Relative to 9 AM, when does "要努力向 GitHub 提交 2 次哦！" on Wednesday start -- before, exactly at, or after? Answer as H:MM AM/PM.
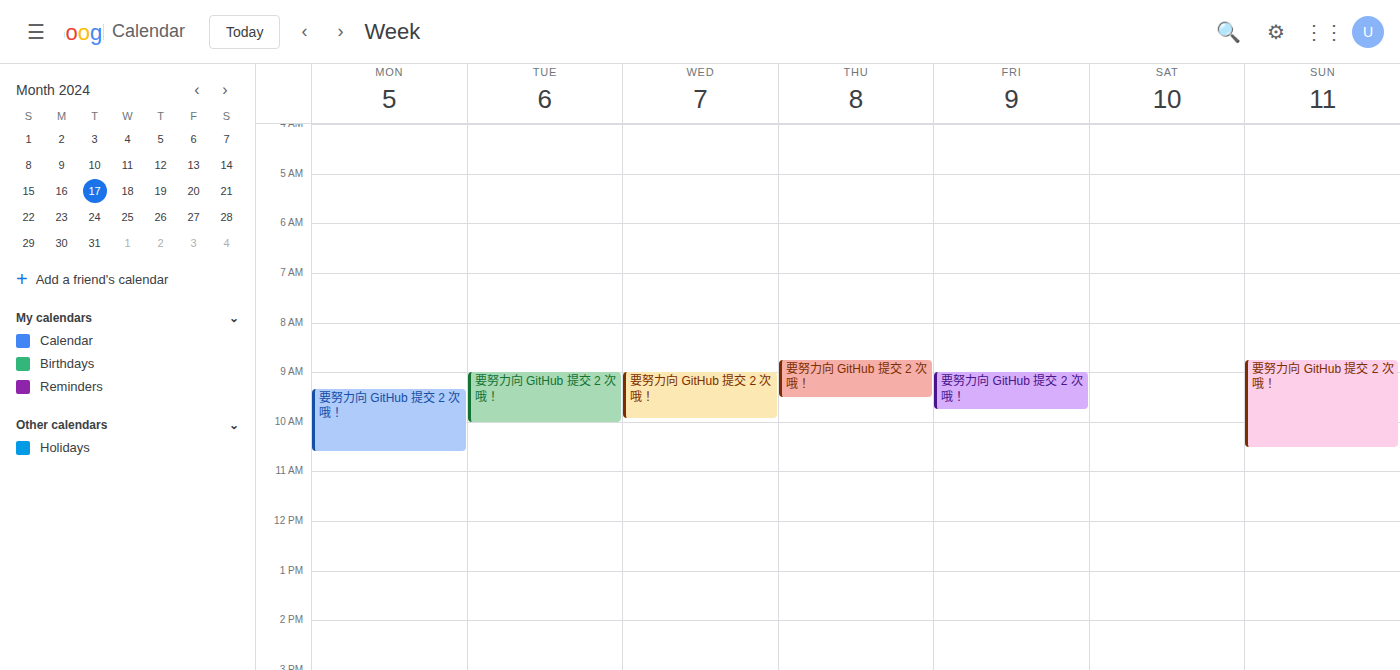
9:00 AM -- exactly at 9 AM, on the 9 AM line.